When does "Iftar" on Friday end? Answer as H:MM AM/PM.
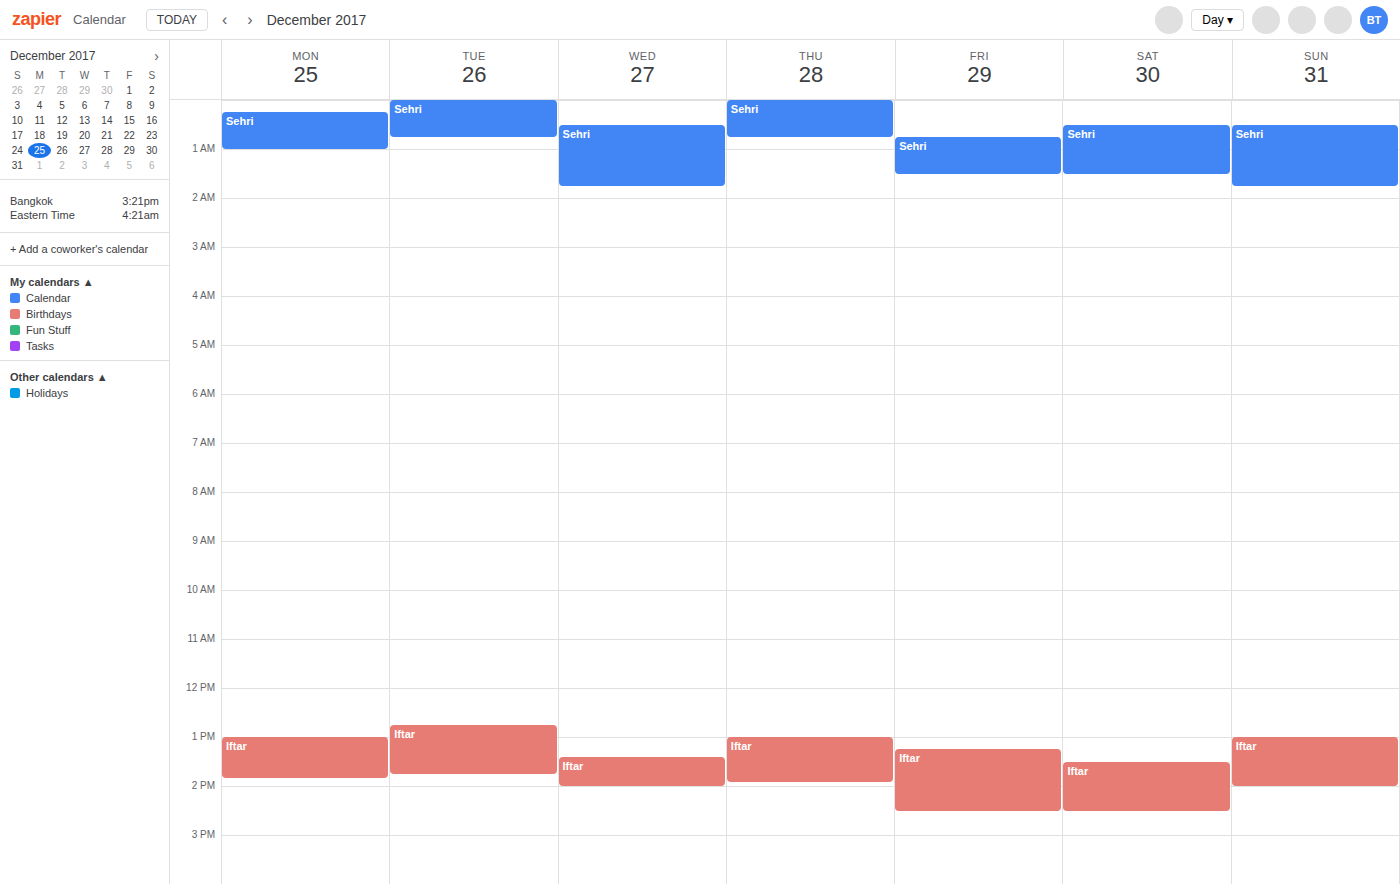
2:30 PM